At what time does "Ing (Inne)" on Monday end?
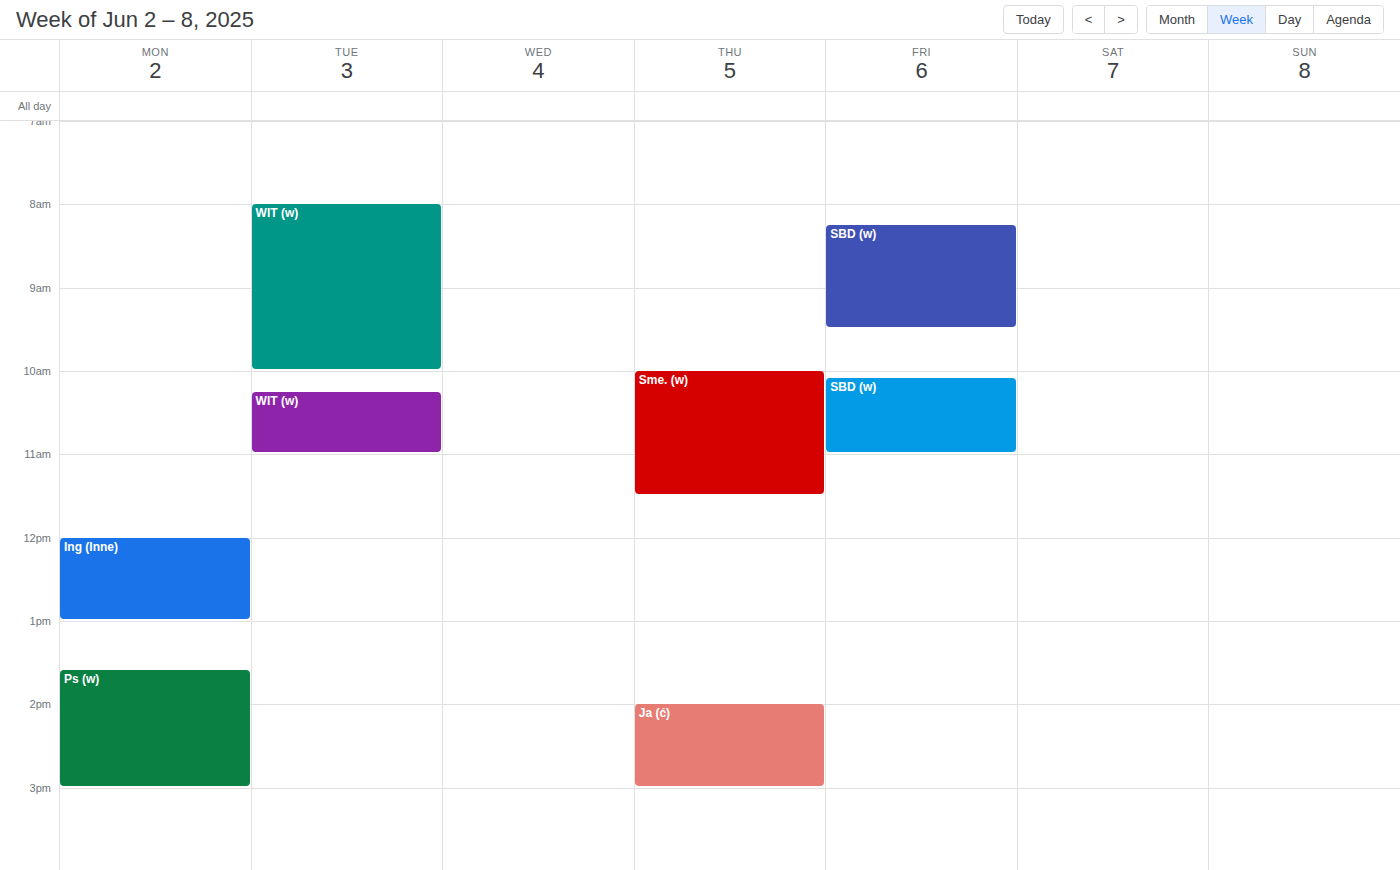
1:00 PM